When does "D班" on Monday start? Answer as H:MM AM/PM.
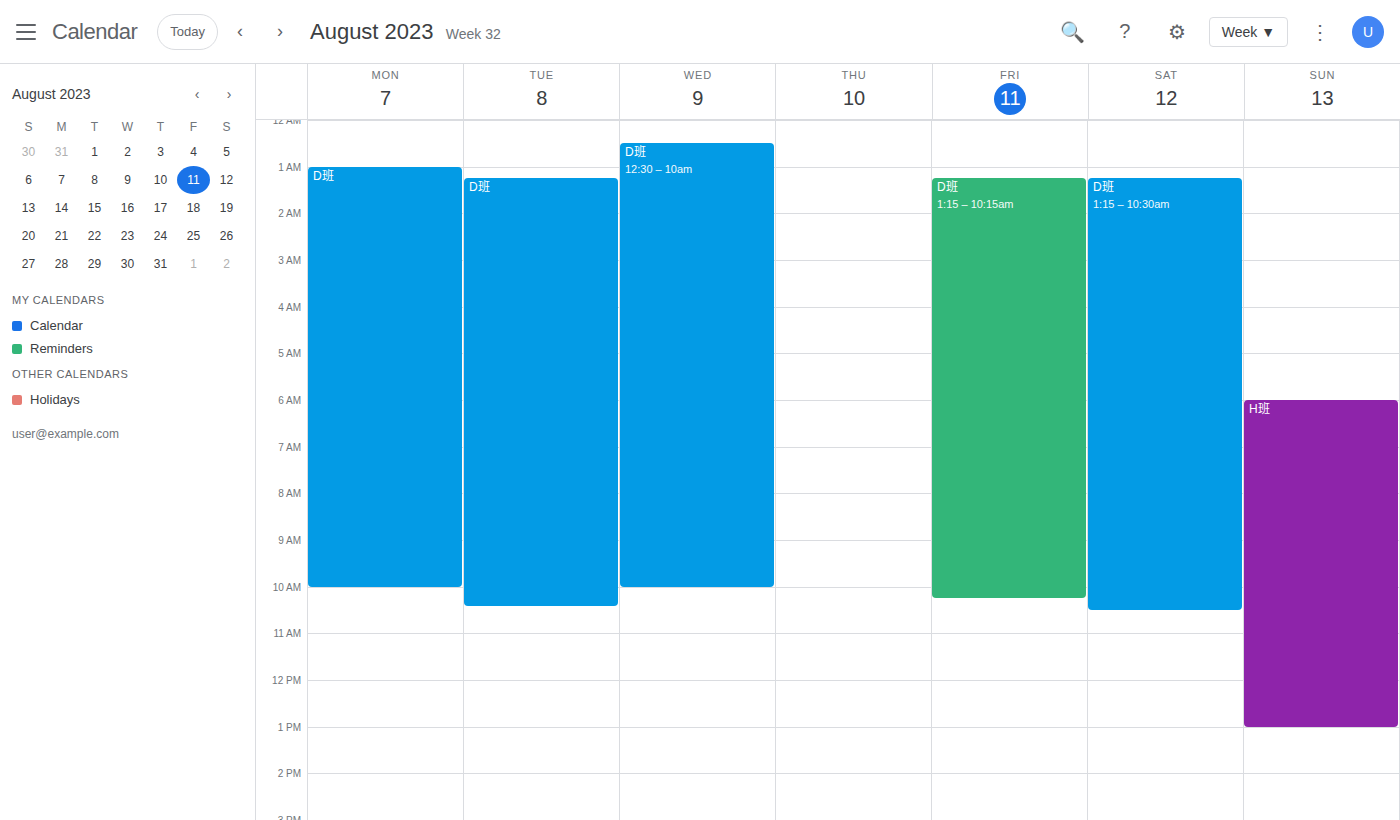
1:00 AM